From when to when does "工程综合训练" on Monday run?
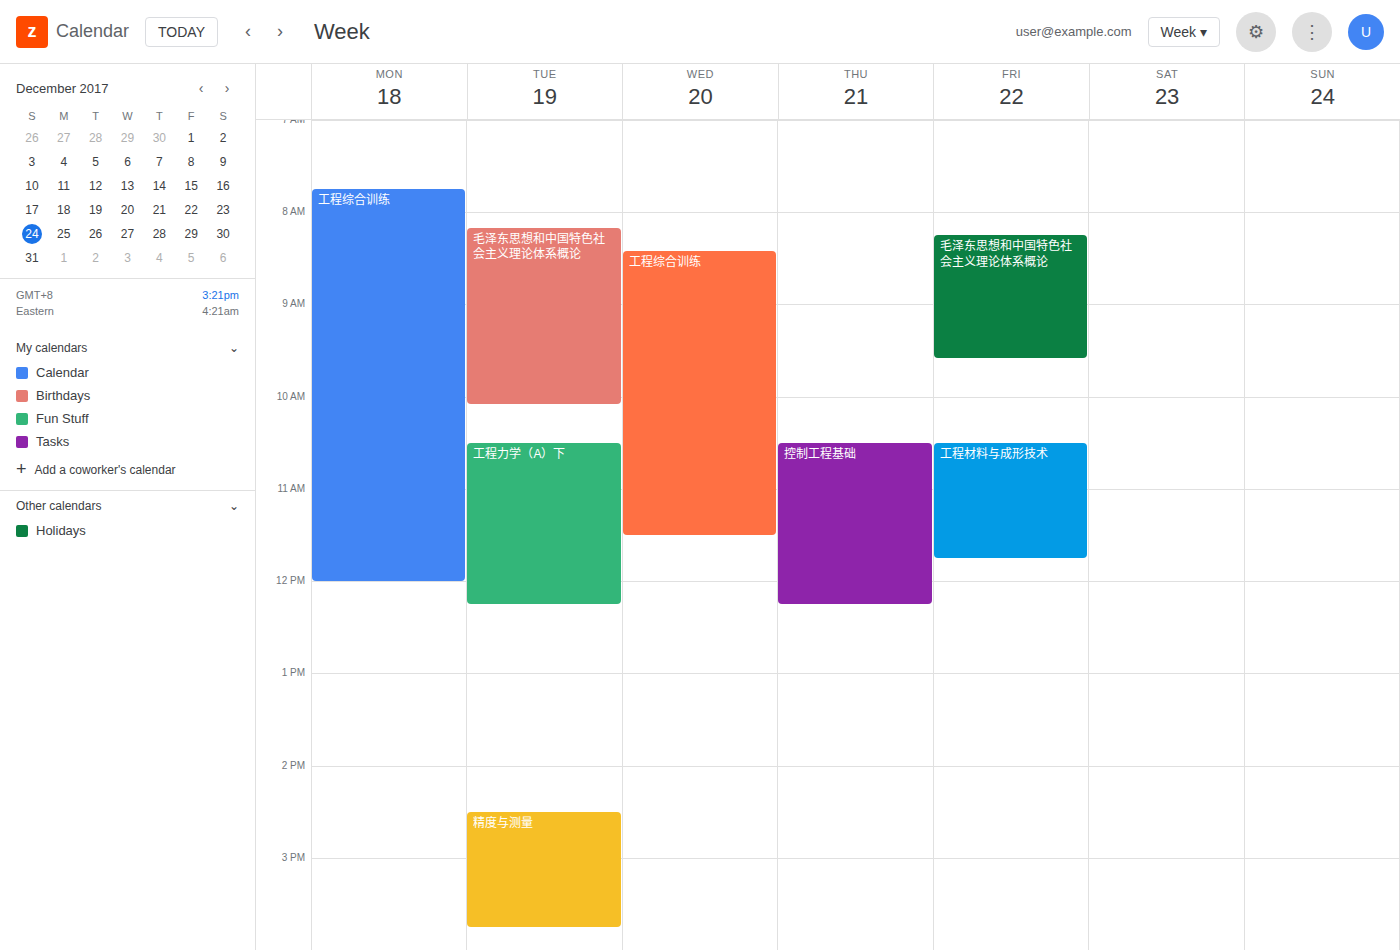
7:45 AM to 12:00 PM